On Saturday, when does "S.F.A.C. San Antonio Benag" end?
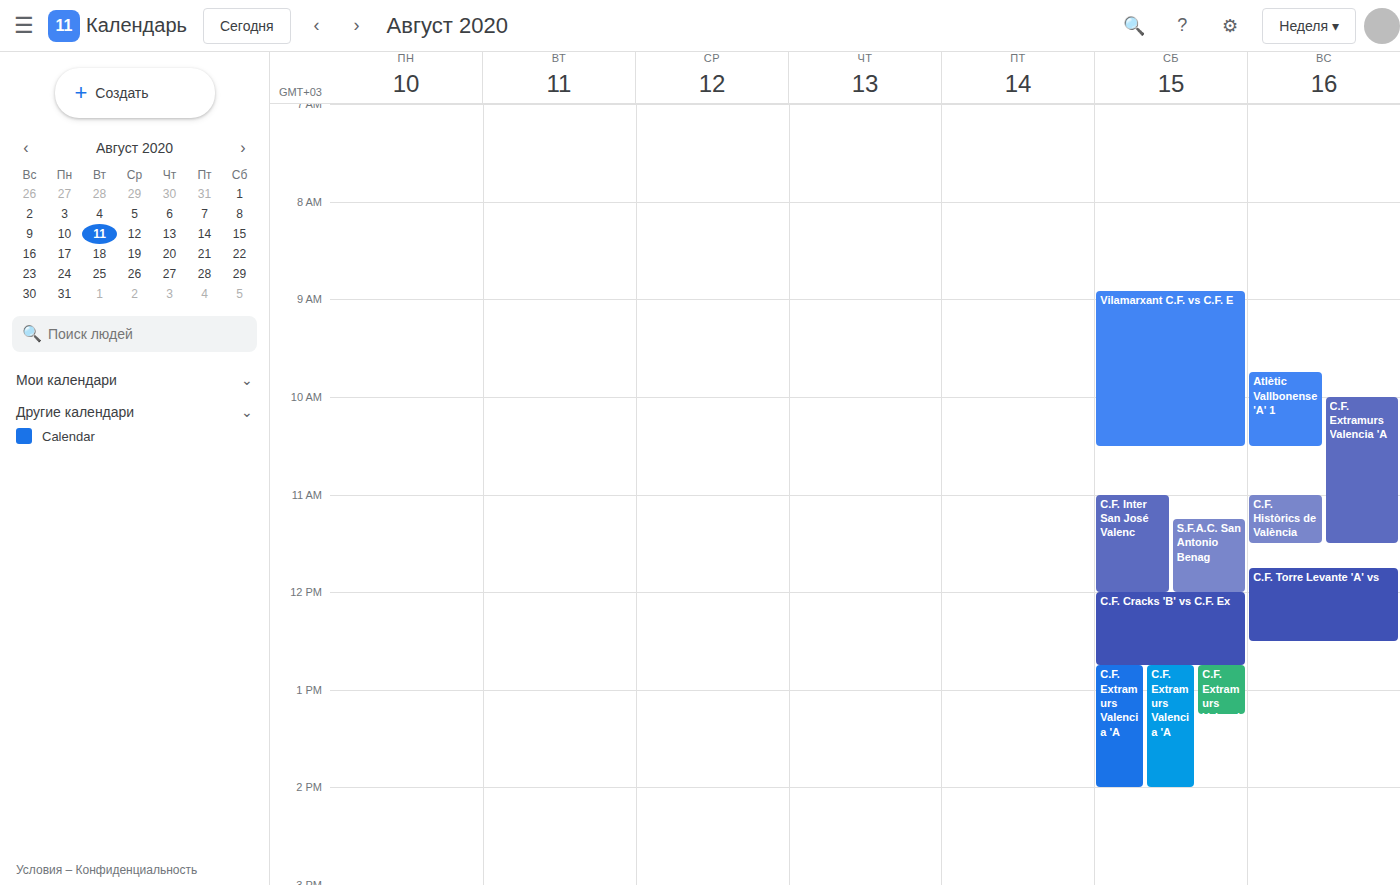
12:00 PM